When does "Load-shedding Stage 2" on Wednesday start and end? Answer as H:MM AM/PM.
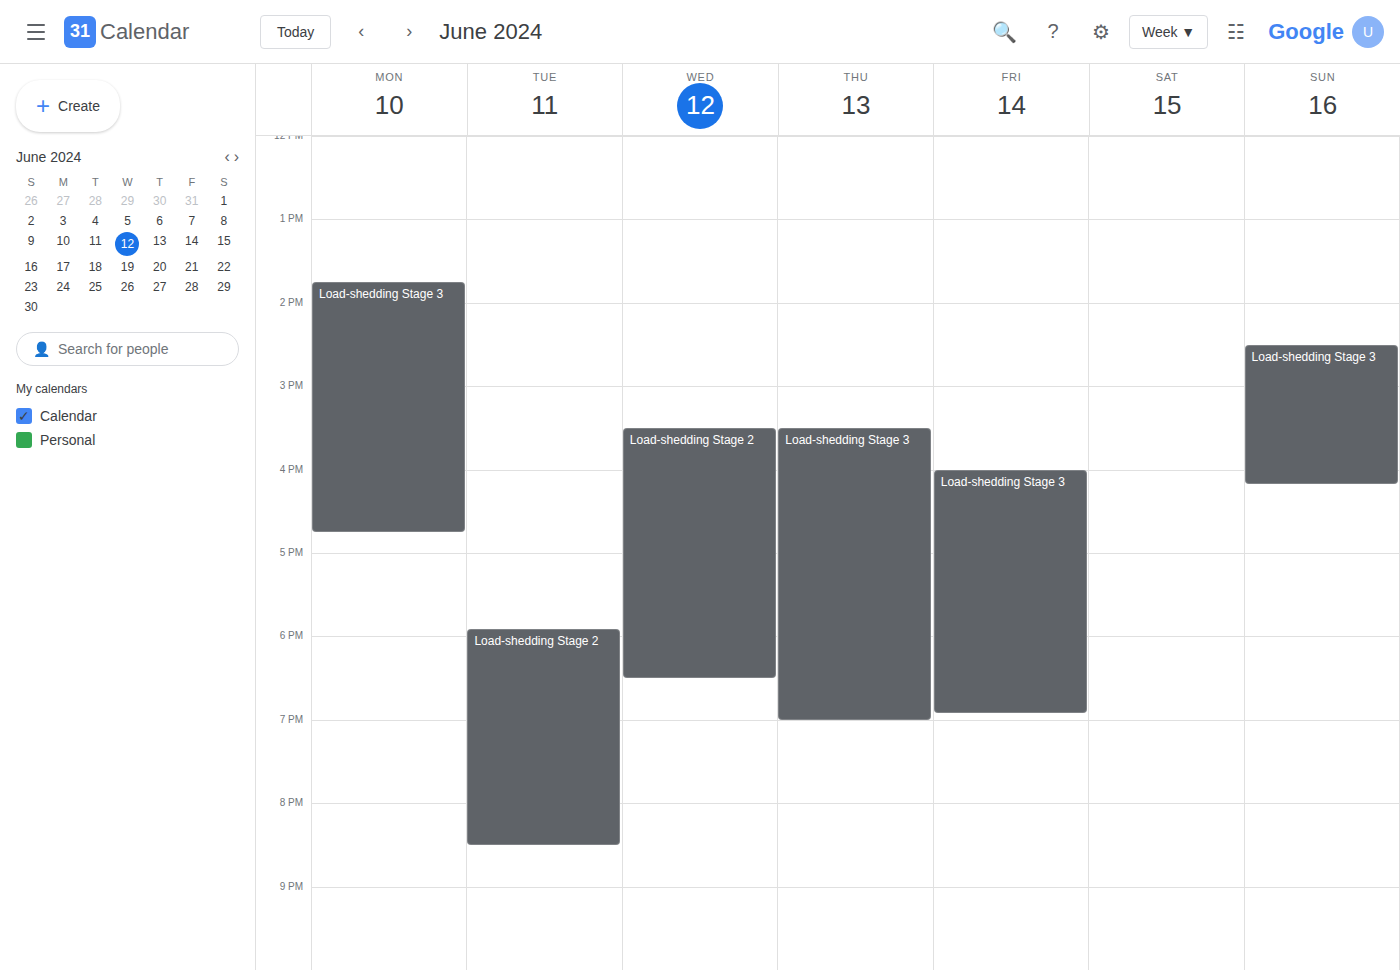
3:30 PM to 6:30 PM